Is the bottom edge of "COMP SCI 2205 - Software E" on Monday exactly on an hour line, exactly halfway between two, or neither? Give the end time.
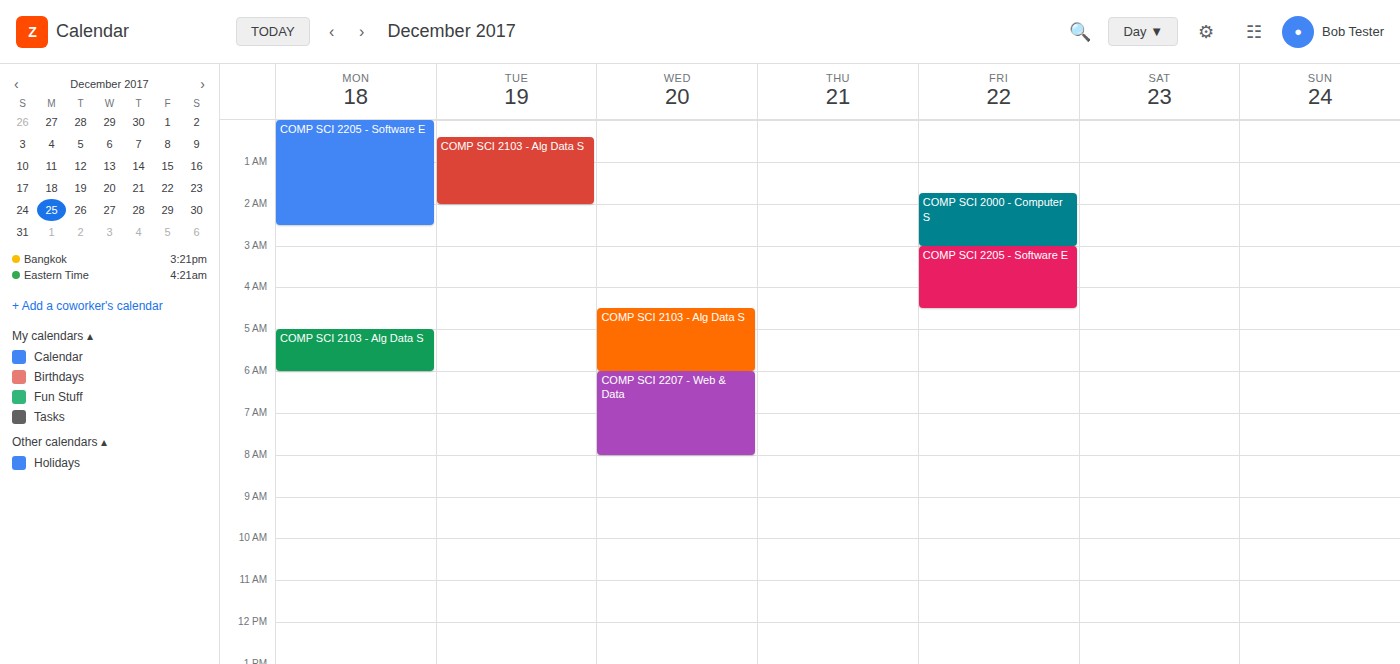
2:30 AM -- halfway between the 2 AM and 3 AM lines.